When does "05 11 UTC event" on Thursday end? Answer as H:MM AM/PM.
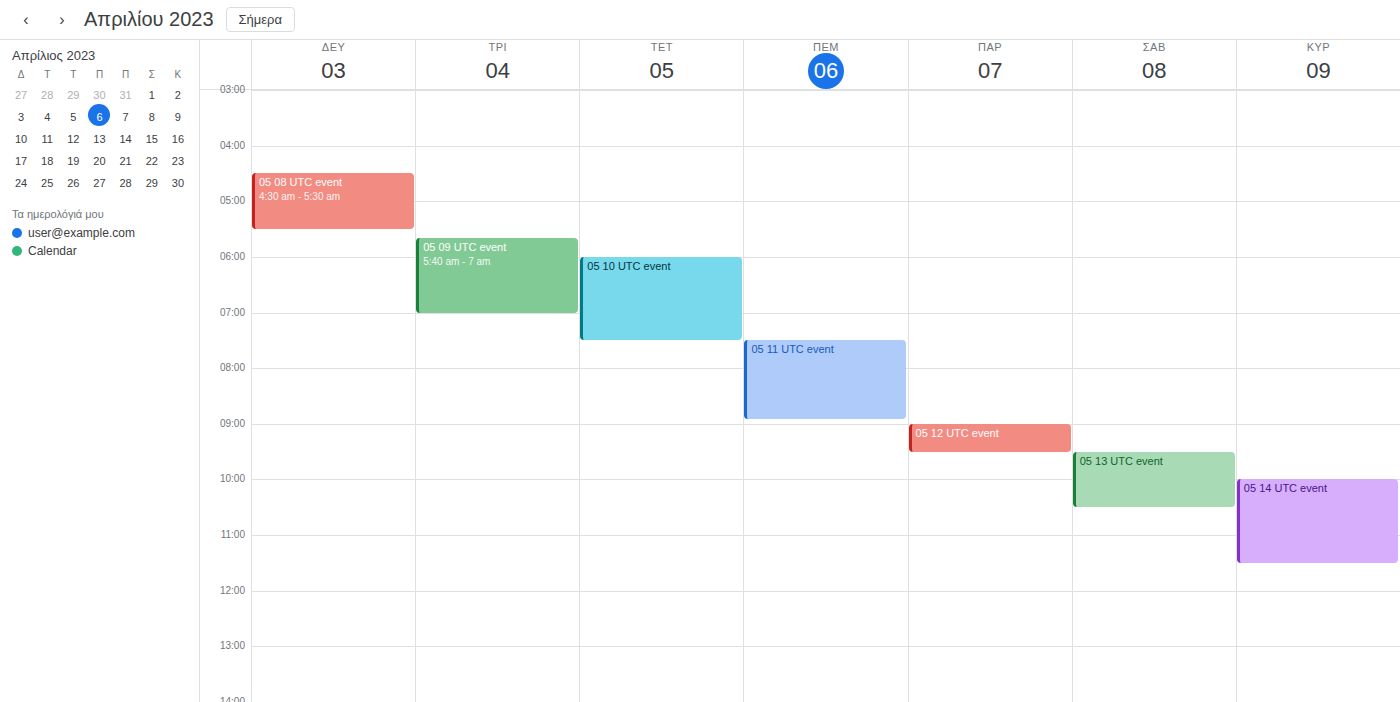
8:55 AM